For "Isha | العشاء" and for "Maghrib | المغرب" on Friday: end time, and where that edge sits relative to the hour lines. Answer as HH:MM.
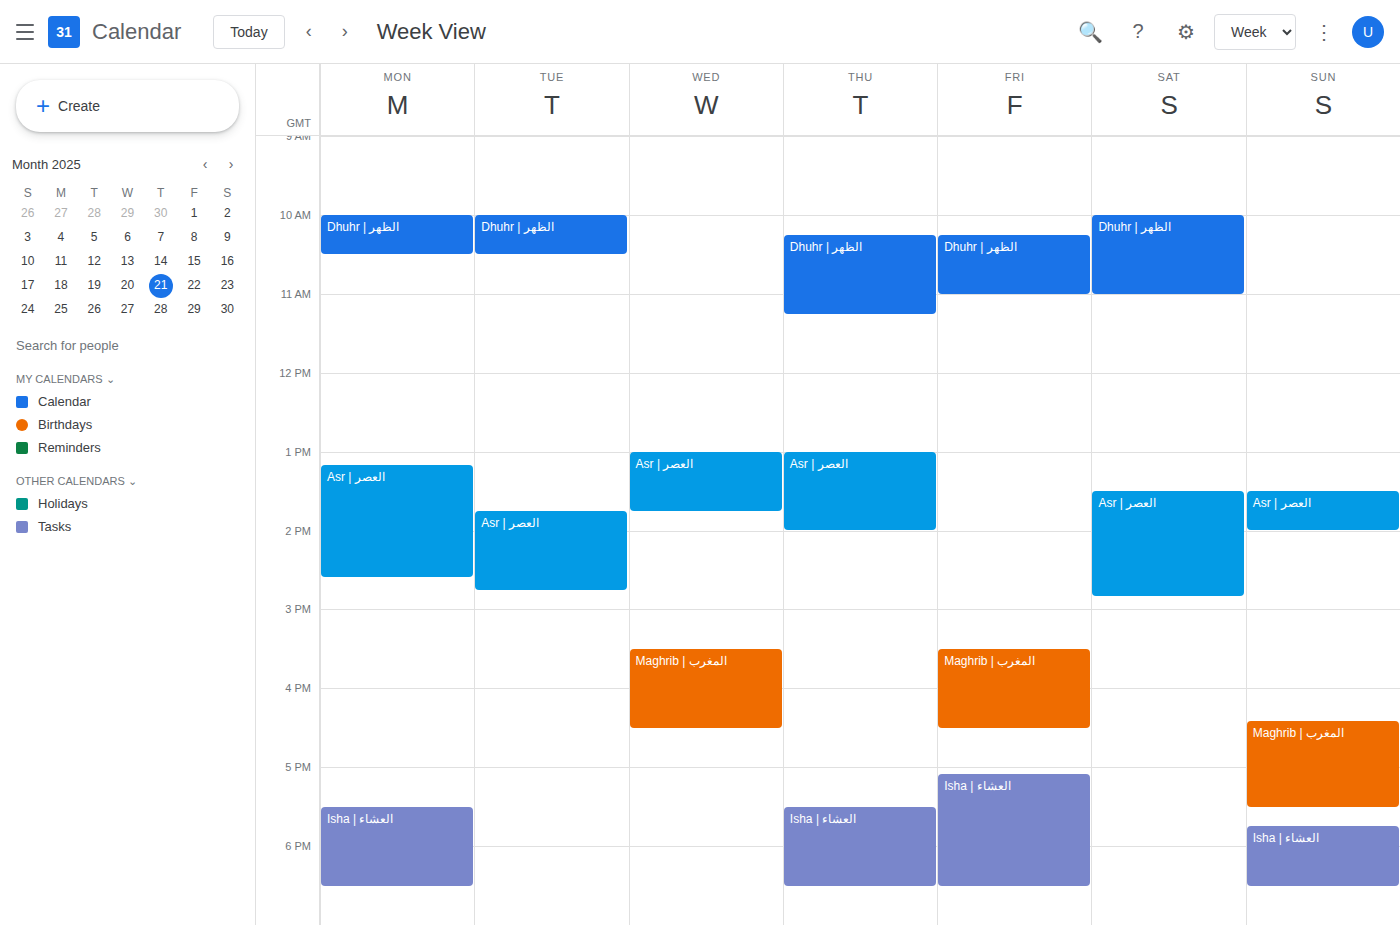
"Isha | العشاء": 18:30, halfway between the 18:00 and 19:00 lines. "Maghrib | المغرب": 16:30, halfway between the 16:00 and 17:00 lines.